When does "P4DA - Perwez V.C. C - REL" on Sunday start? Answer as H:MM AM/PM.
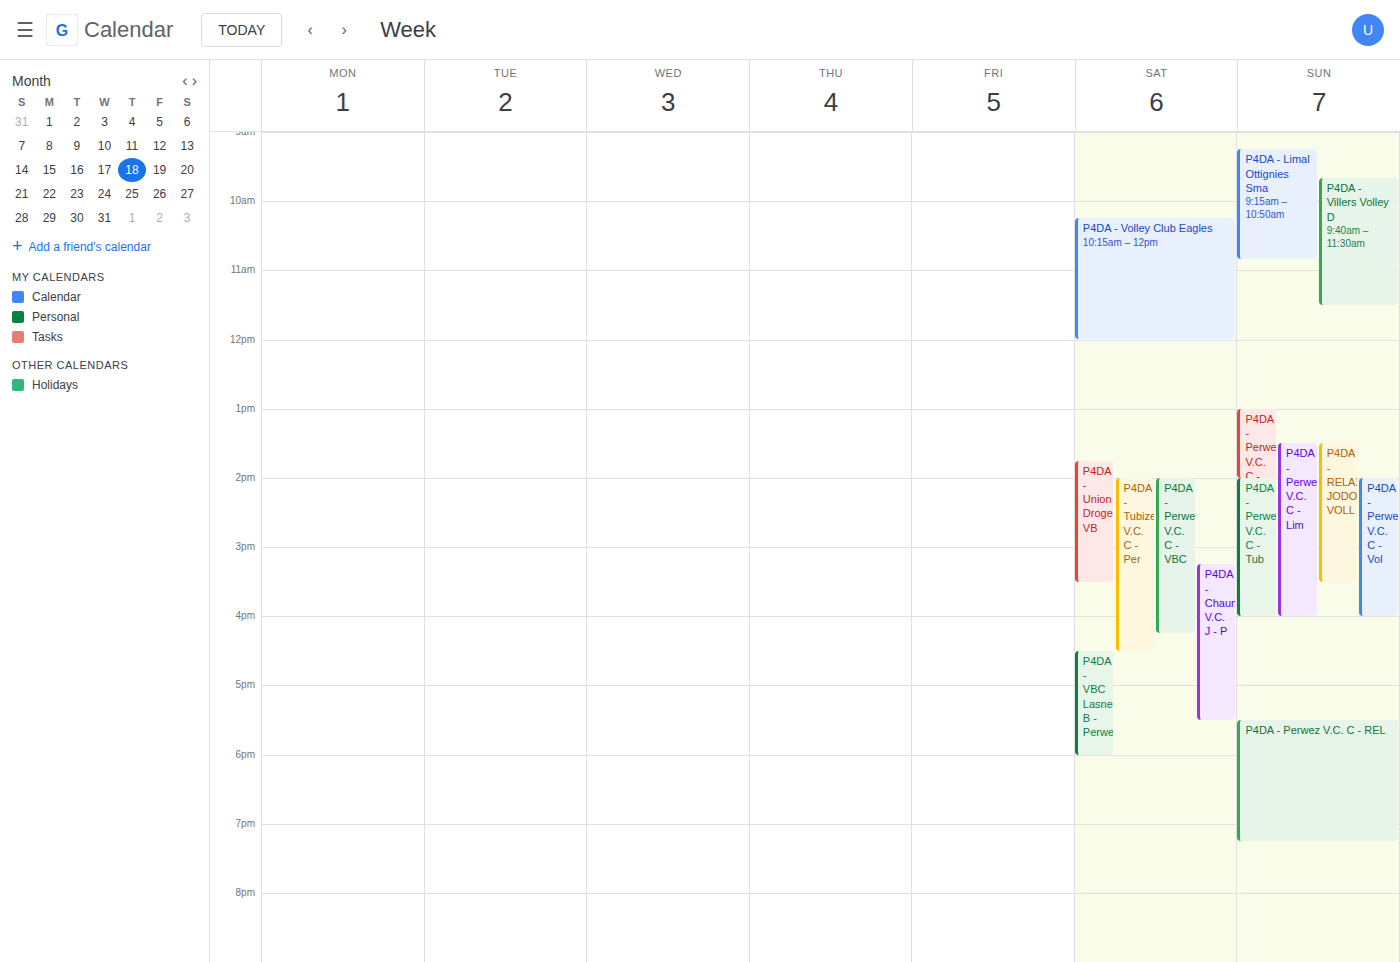
5:30 PM